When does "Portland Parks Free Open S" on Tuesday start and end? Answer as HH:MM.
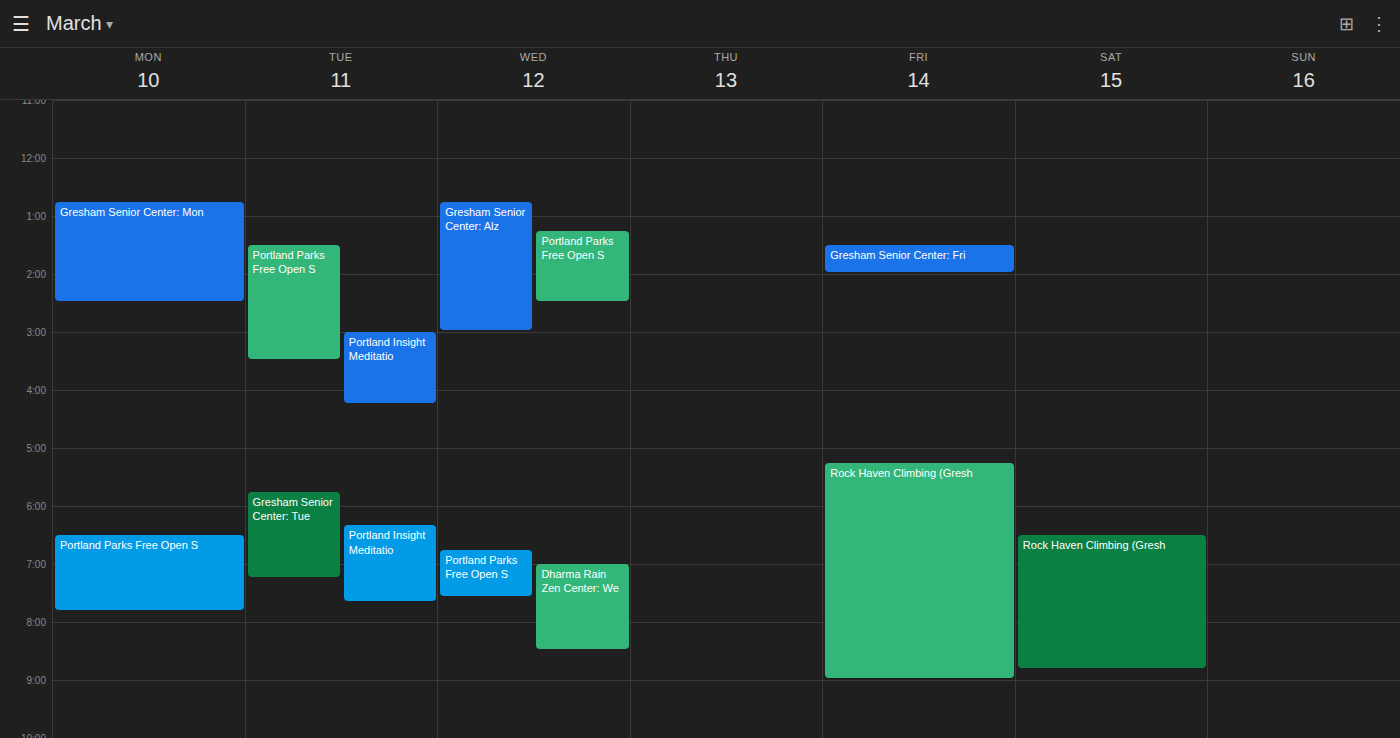
13:30 to 15:30